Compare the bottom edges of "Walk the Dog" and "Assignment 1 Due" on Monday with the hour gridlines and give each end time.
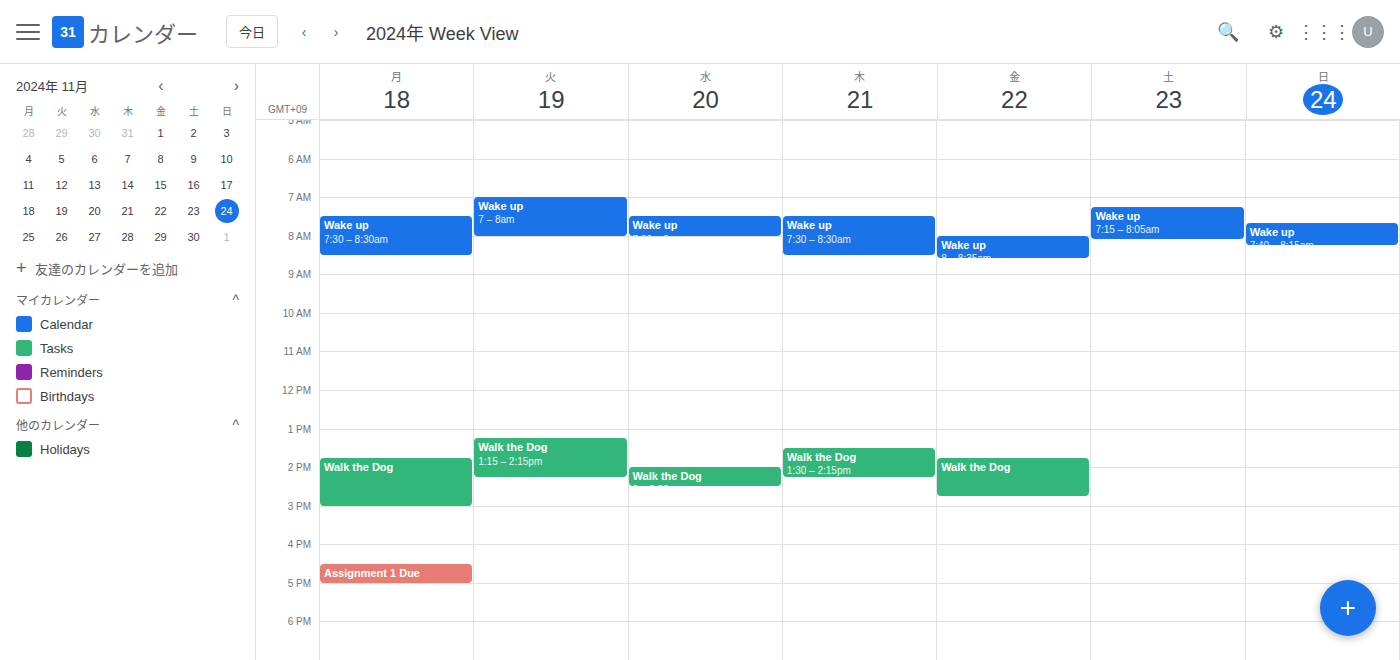
"Walk the Dog": 3:00 PM, exactly on the 3 PM line. "Assignment 1 Due": 5:00 PM, exactly on the 5 PM line.